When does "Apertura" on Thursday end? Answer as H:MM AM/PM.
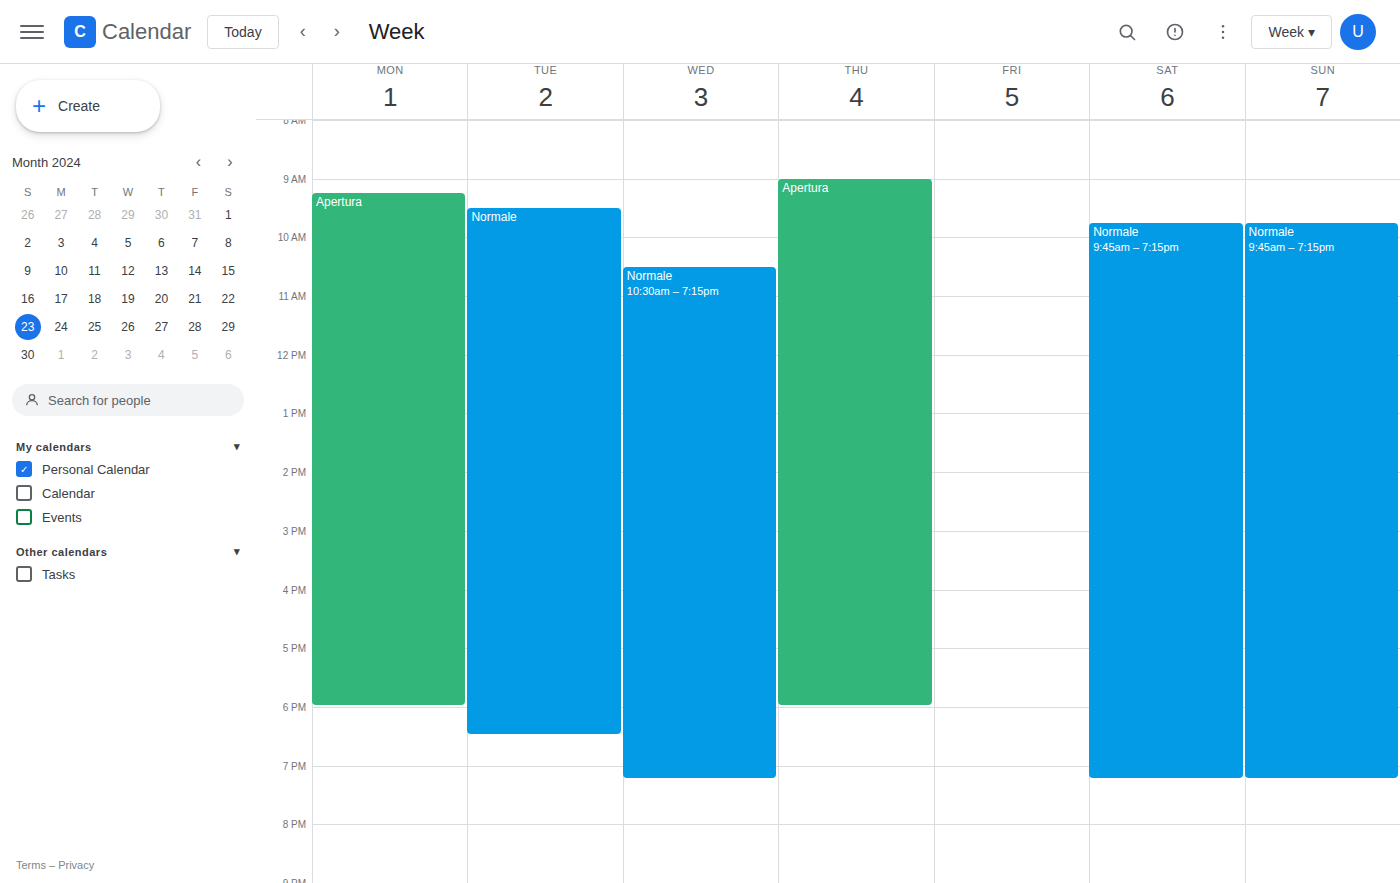
6:00 PM